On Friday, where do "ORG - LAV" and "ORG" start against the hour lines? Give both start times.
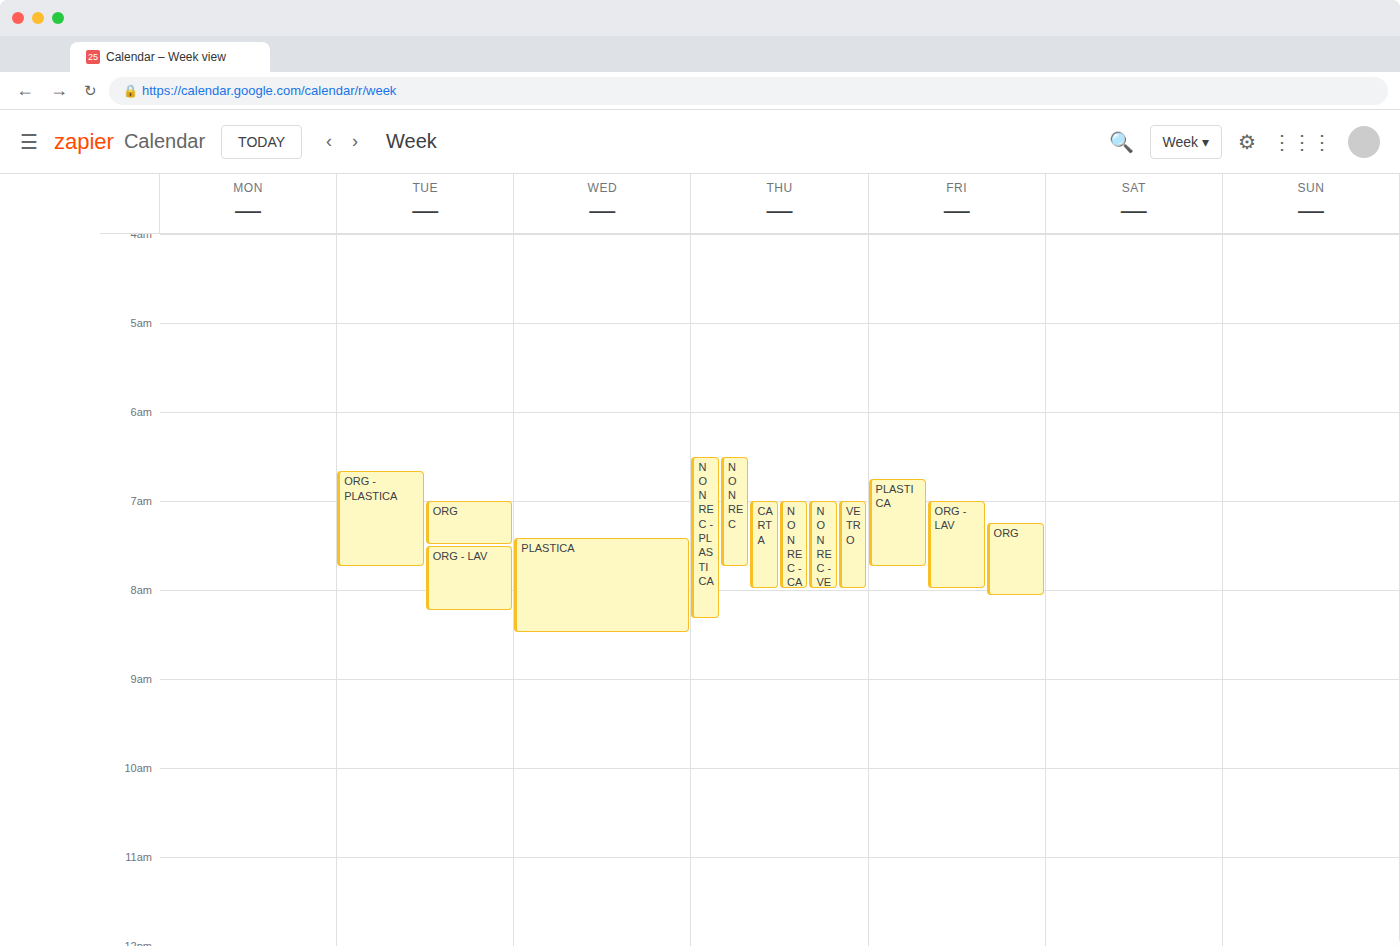
"ORG - LAV": 7:00 AM, exactly on the 7 AM line. "ORG": 7:15 AM, neither: a quarter of the way from the 7 AM line to the 8 AM line.